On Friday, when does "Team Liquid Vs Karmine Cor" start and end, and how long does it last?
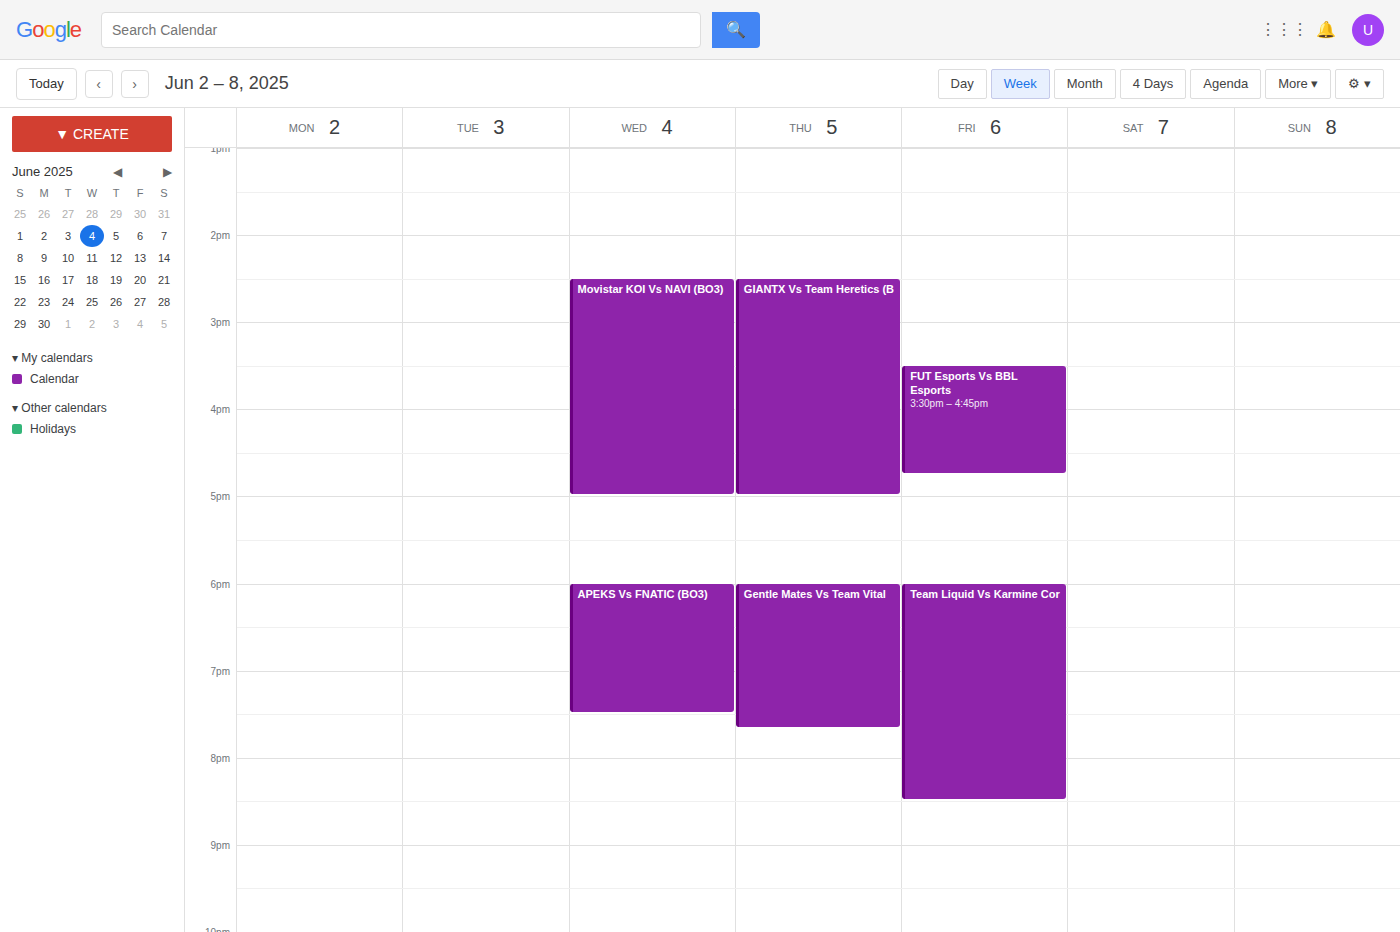
6:00 PM to 8:30 PM, 2 hours 30 minutes